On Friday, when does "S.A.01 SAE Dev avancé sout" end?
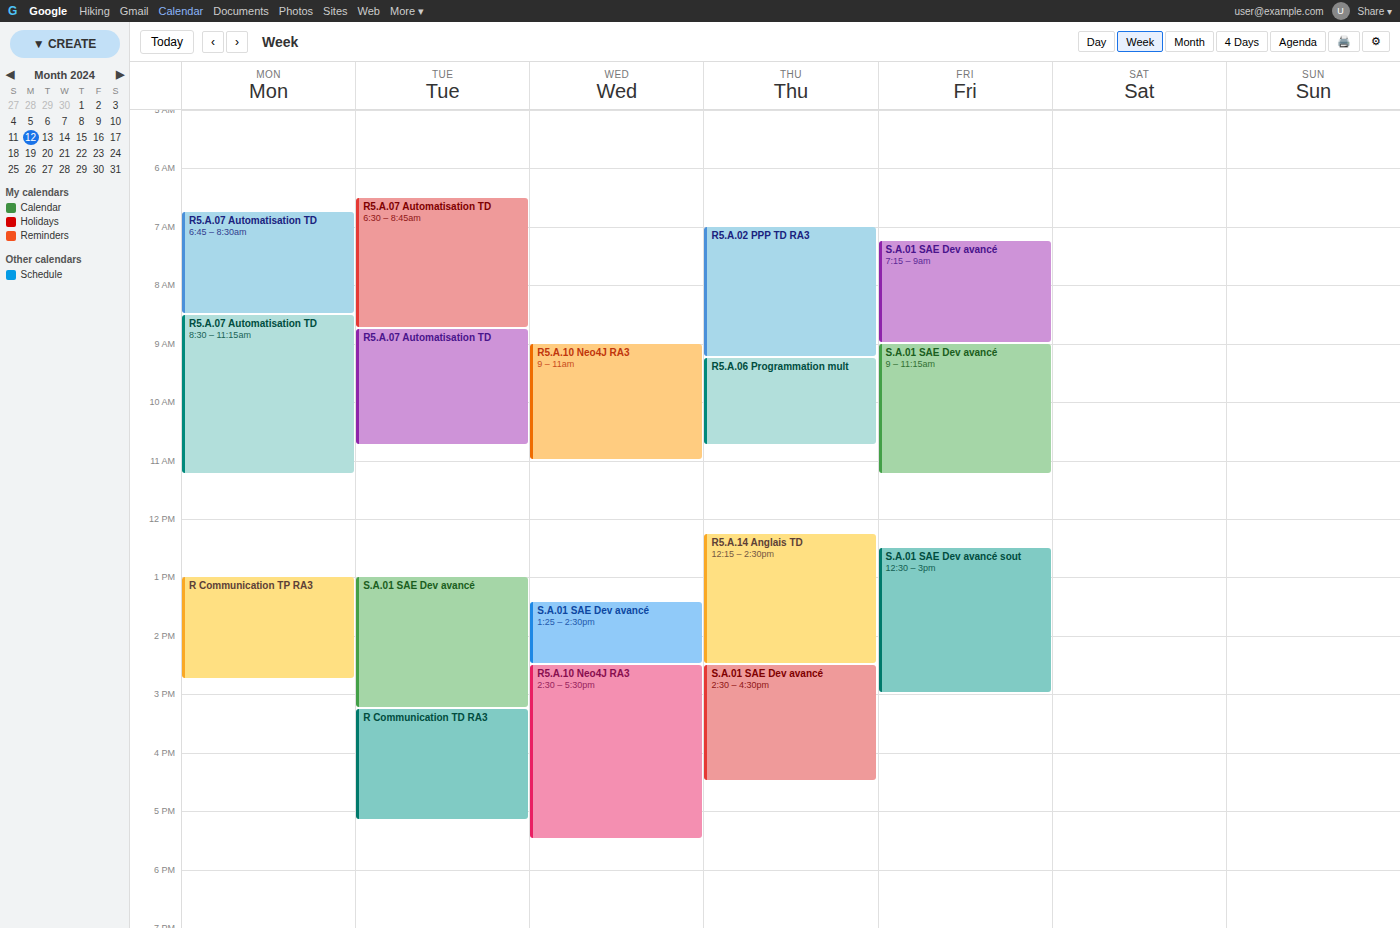
3:00 PM